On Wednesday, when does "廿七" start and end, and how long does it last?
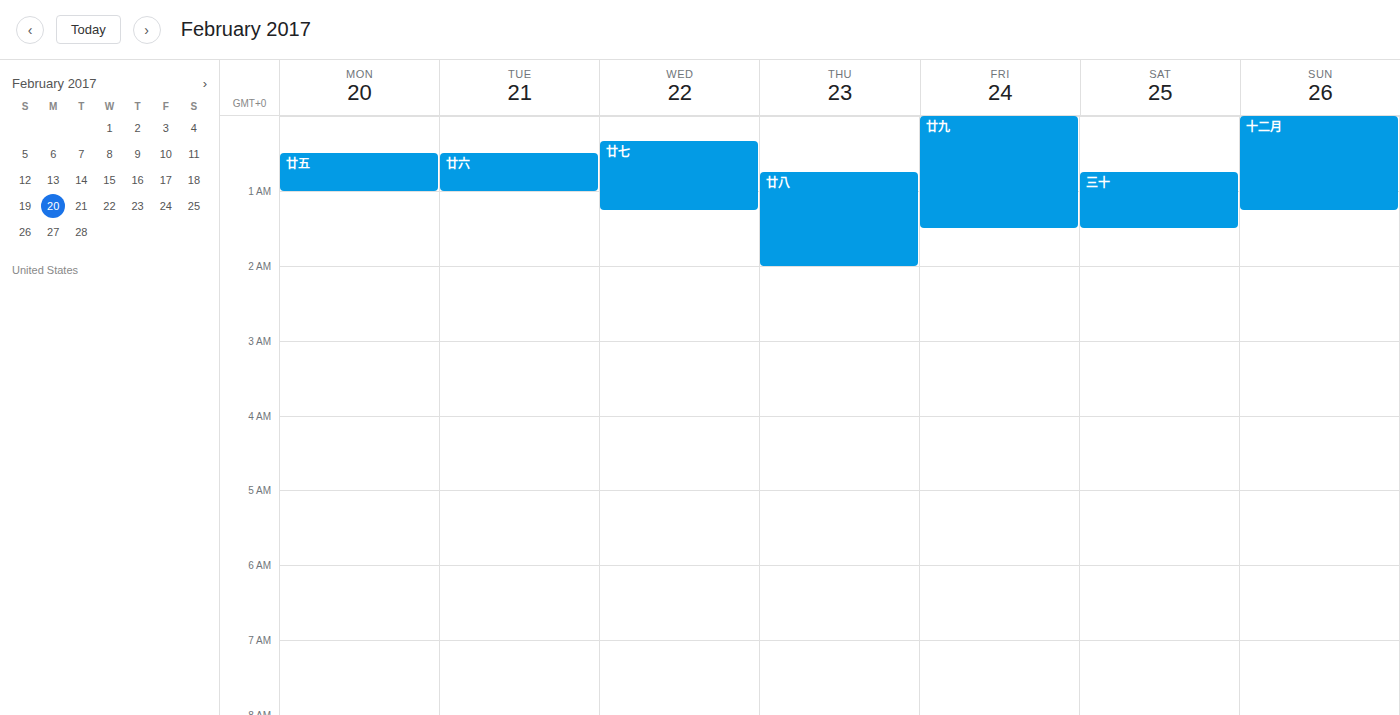
00:20 to 01:15, 55 minutes